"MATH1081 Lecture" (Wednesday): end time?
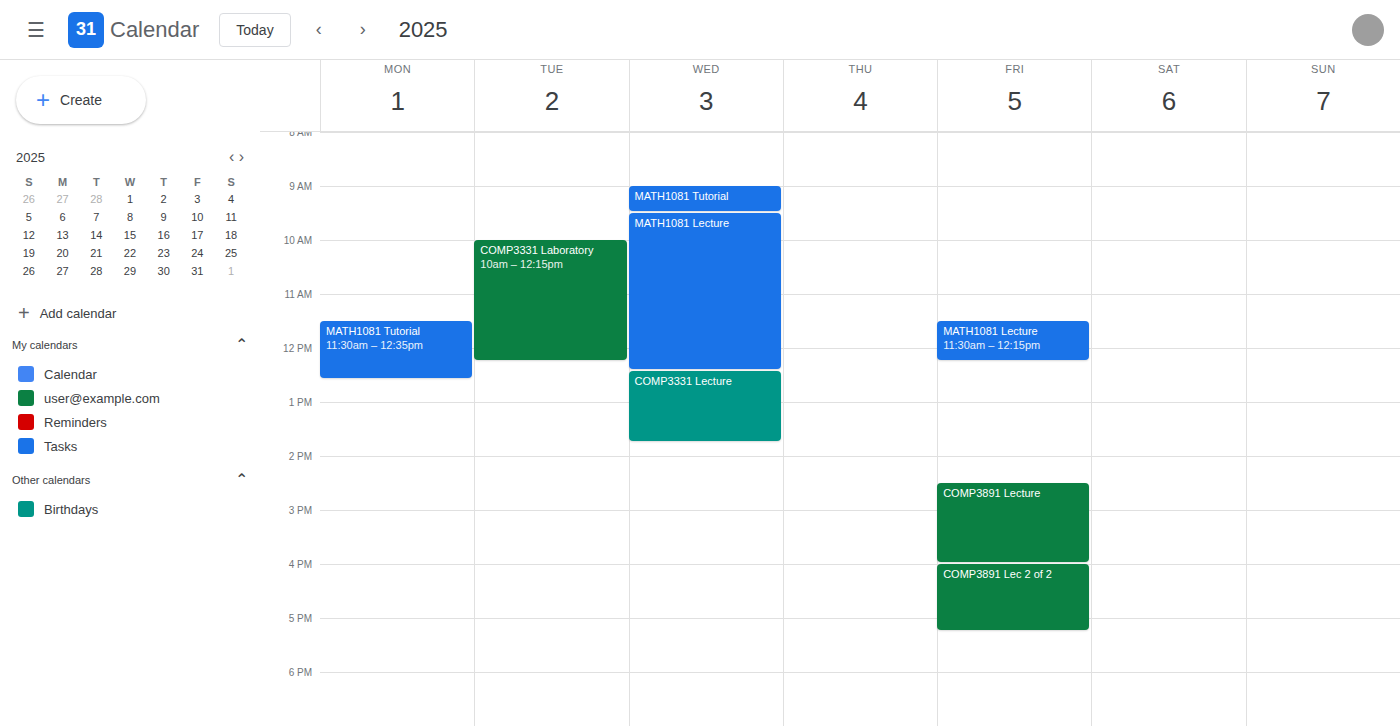
12:25 PM